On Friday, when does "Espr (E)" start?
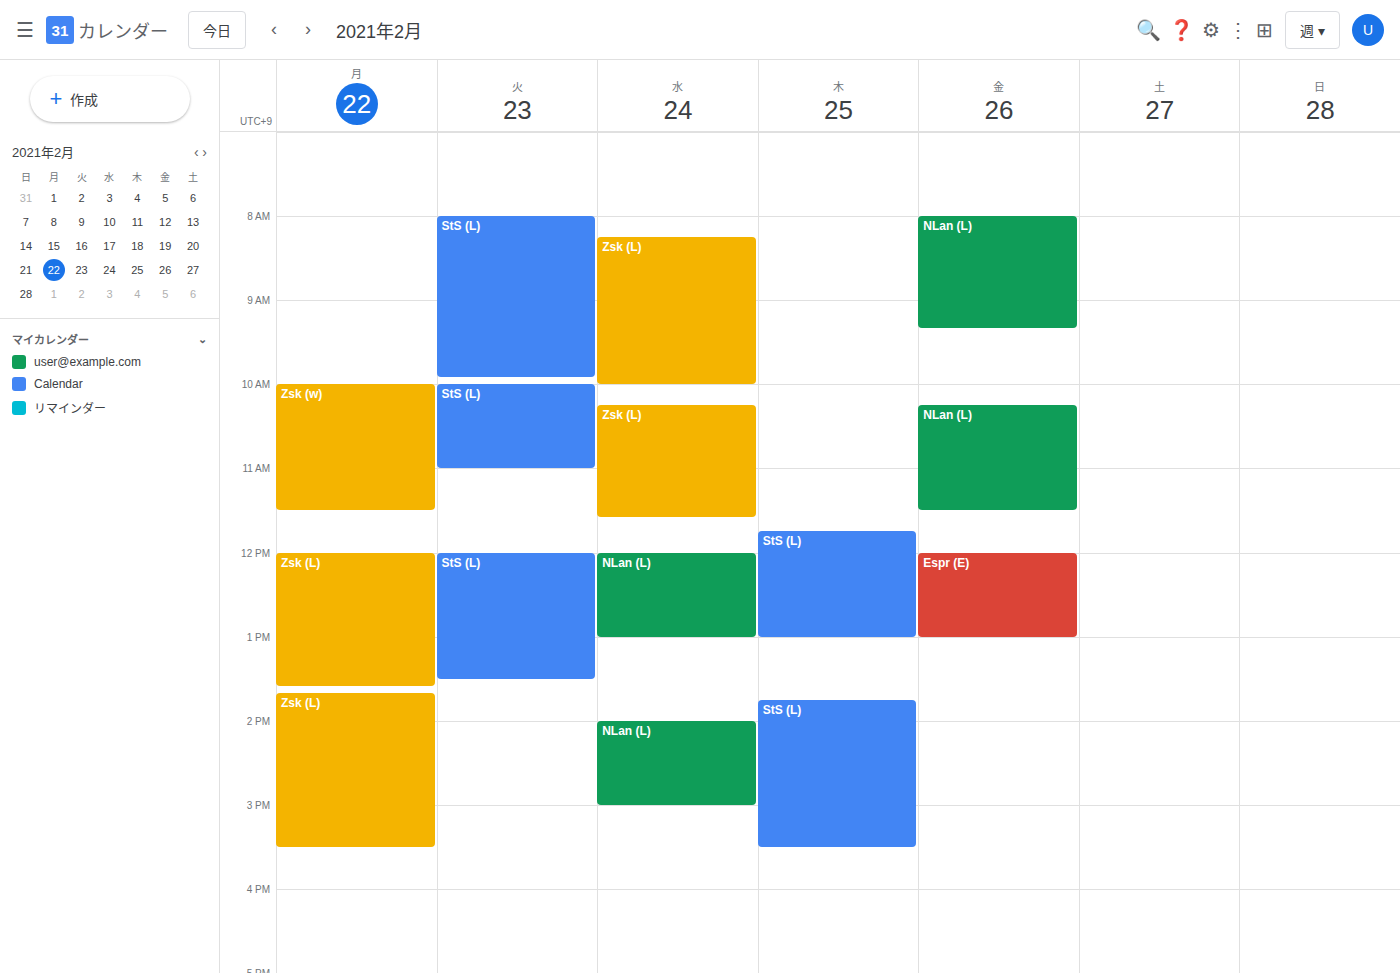
12:00 PM